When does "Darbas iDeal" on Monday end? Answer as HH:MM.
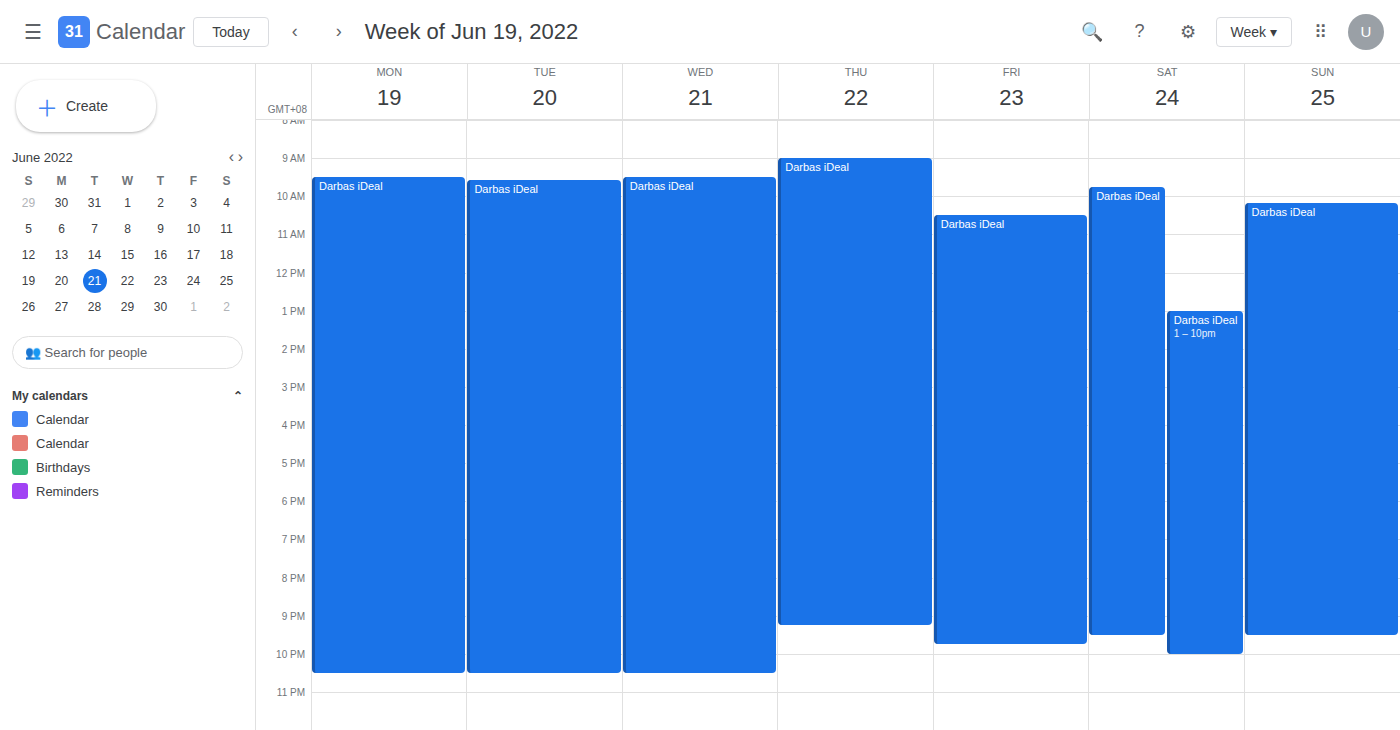
22:30